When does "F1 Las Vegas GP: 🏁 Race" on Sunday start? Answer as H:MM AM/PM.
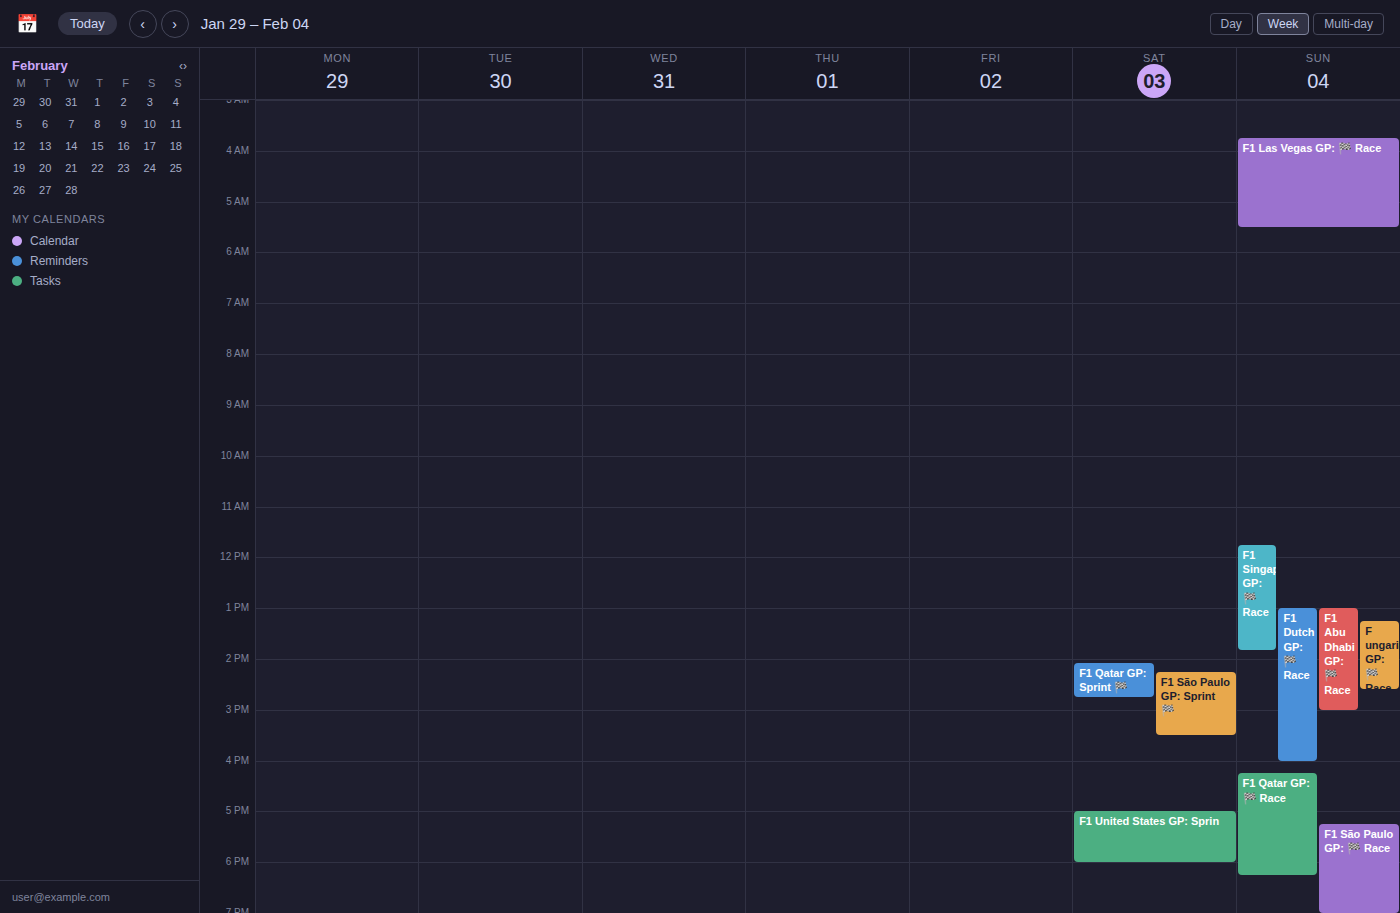
3:45 AM